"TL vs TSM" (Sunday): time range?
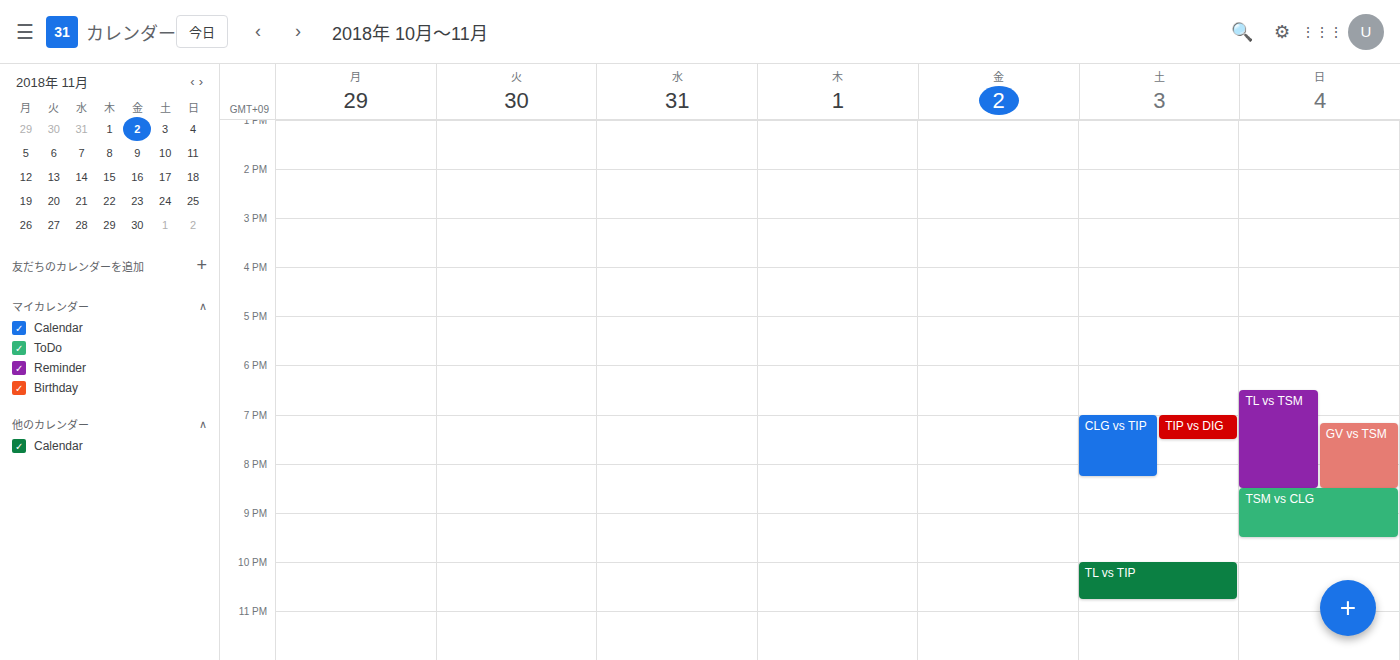
18:30 to 20:30